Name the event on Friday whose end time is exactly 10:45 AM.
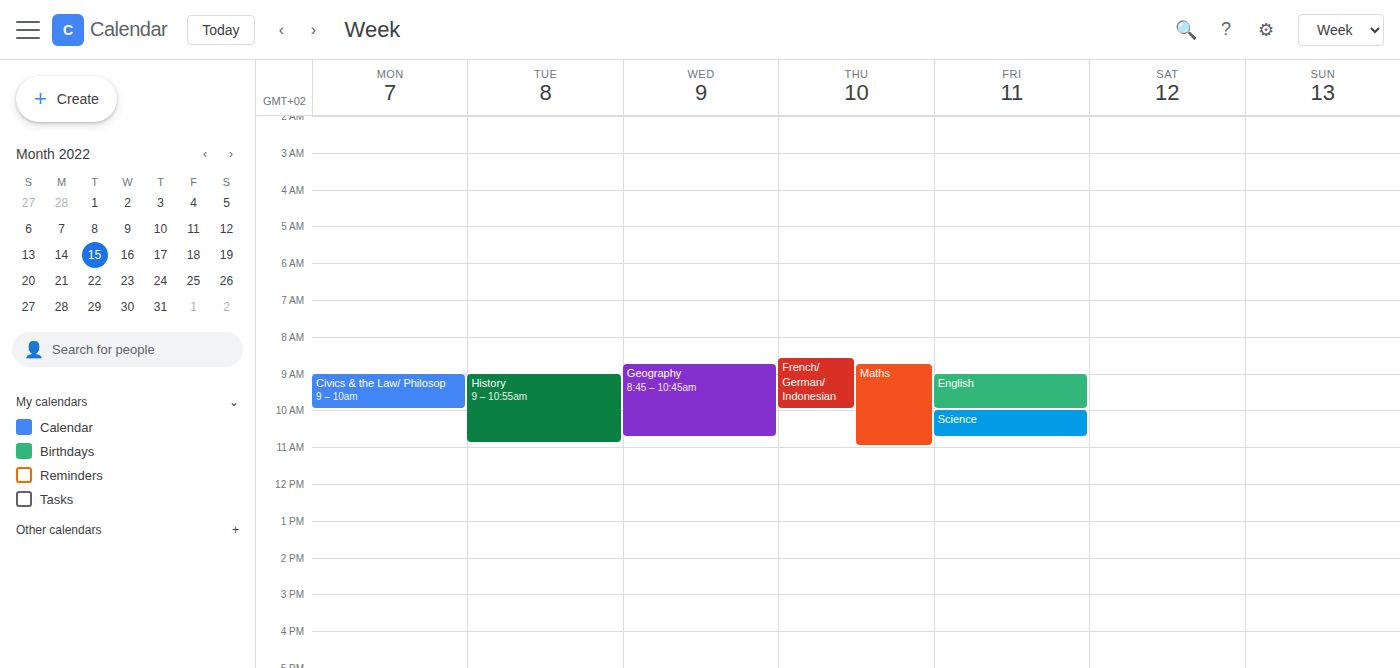
"Science"